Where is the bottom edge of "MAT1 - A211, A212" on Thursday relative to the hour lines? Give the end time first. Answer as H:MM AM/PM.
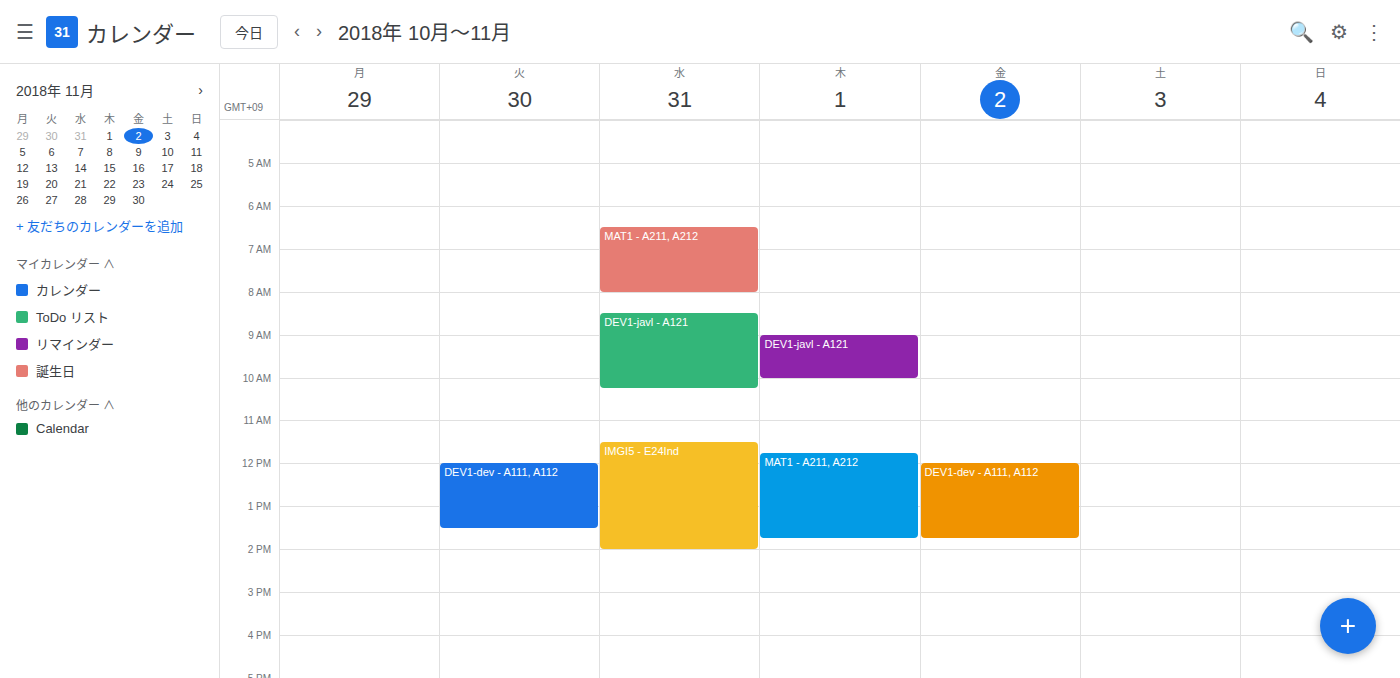
1:45 PM -- neither: three quarters of the way from the 1 PM line to the 2 PM line.